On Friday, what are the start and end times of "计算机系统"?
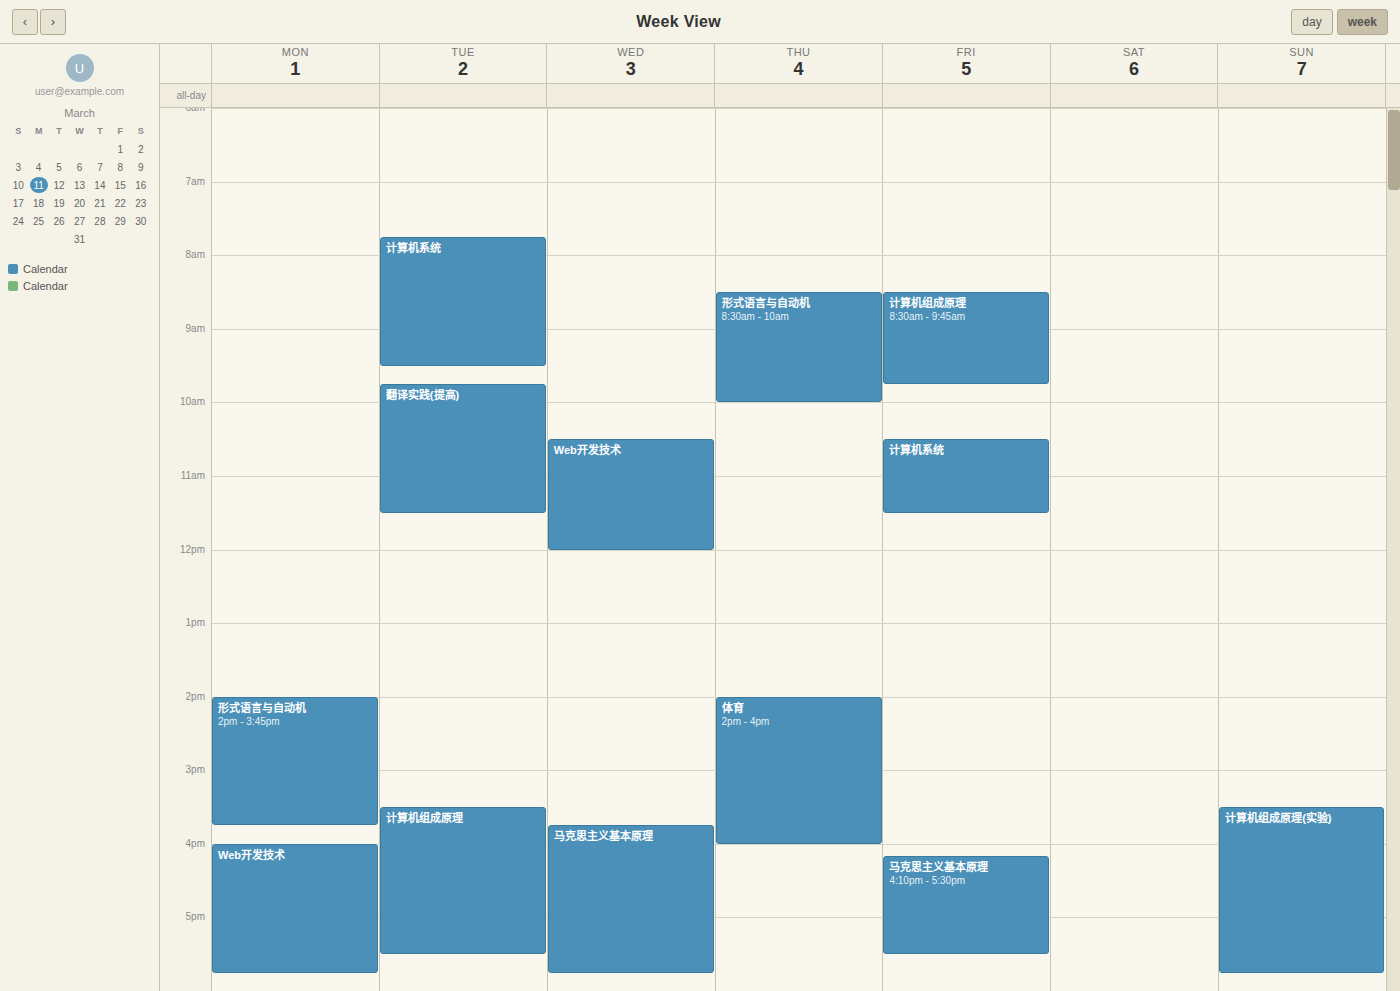
10:30 AM to 11:30 AM